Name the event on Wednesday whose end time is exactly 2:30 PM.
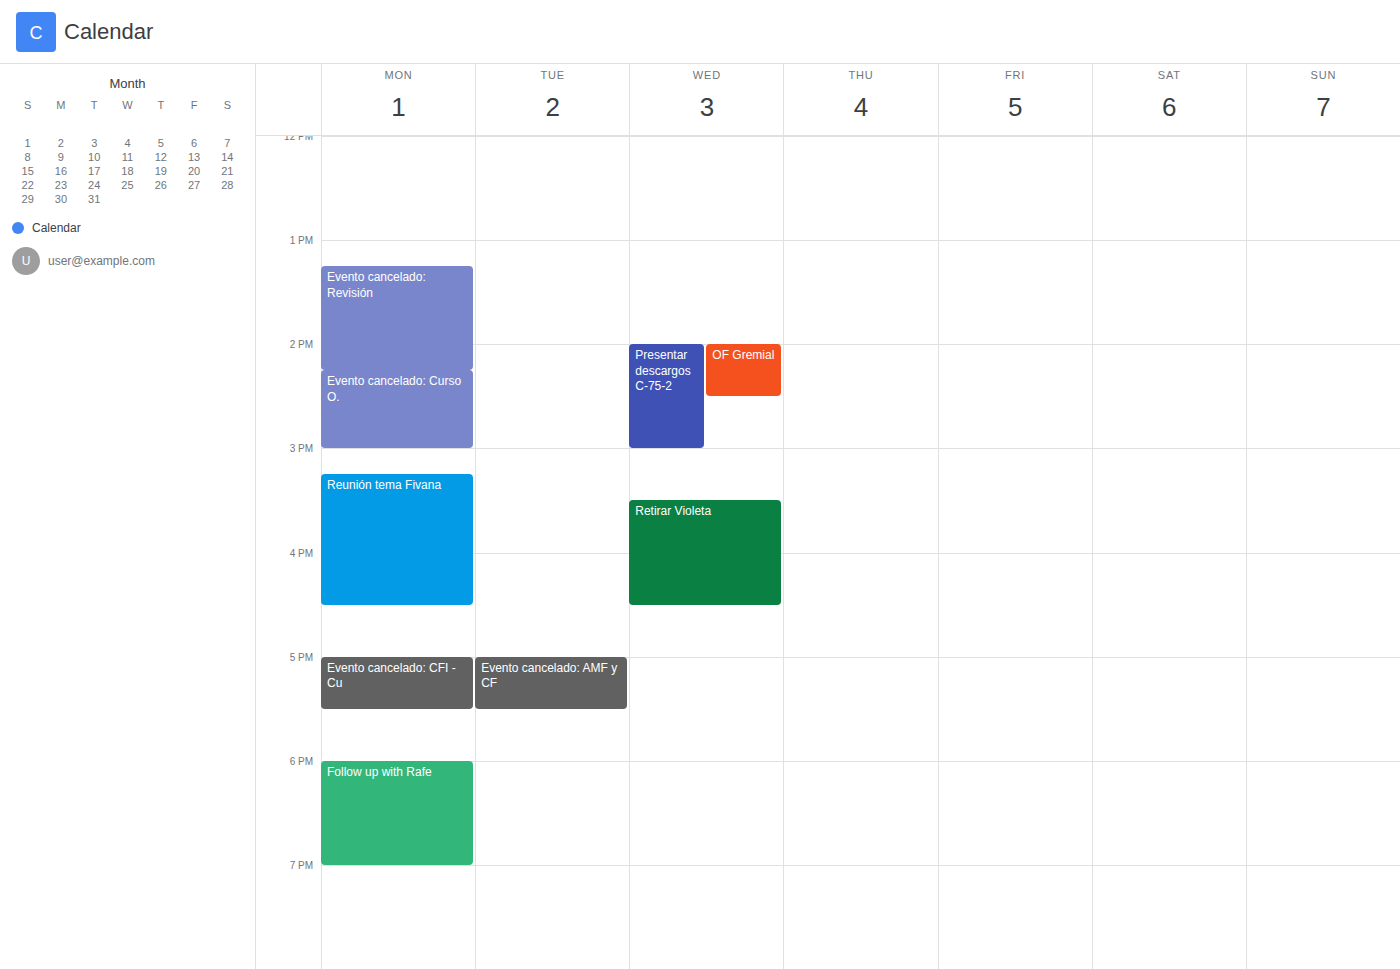
"OF Gremial"